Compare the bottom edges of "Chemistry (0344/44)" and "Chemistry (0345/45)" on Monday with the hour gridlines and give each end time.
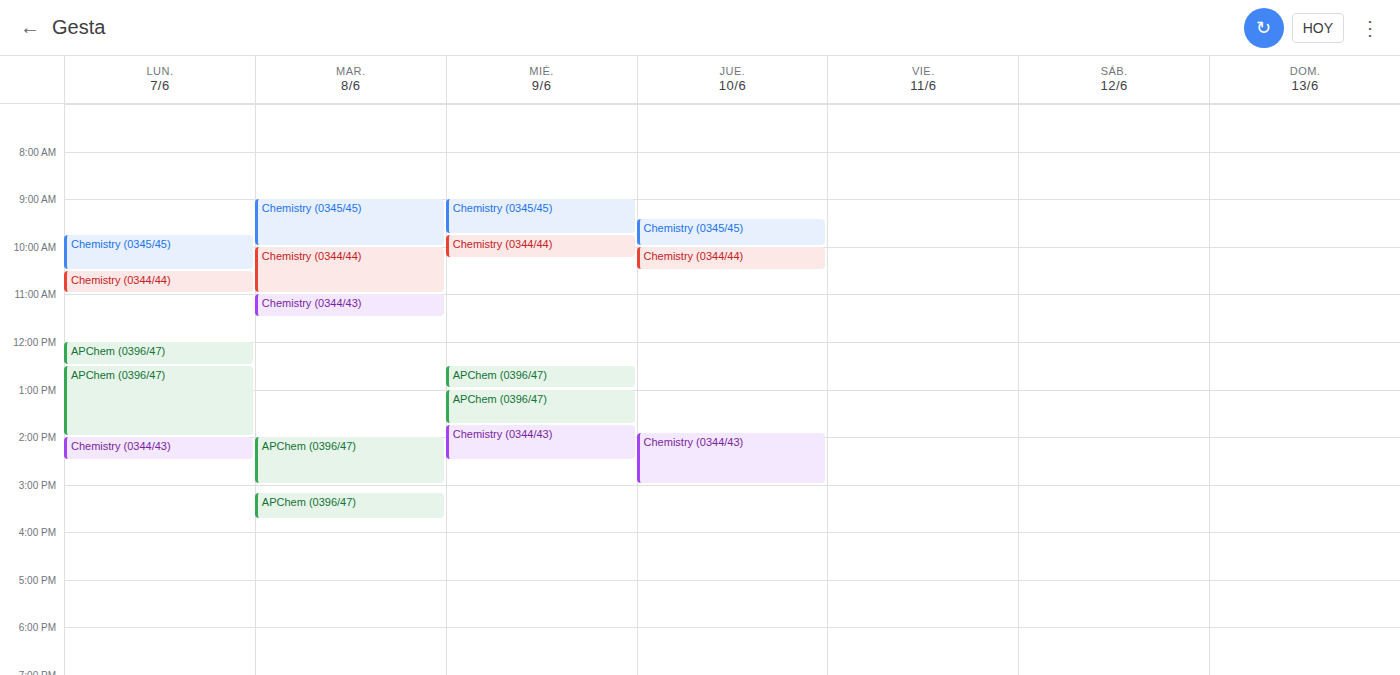
"Chemistry (0344/44)": 11:00 AM, exactly on the 11 AM line. "Chemistry (0345/45)": 10:30 AM, halfway between the 10 AM and 11 AM lines.